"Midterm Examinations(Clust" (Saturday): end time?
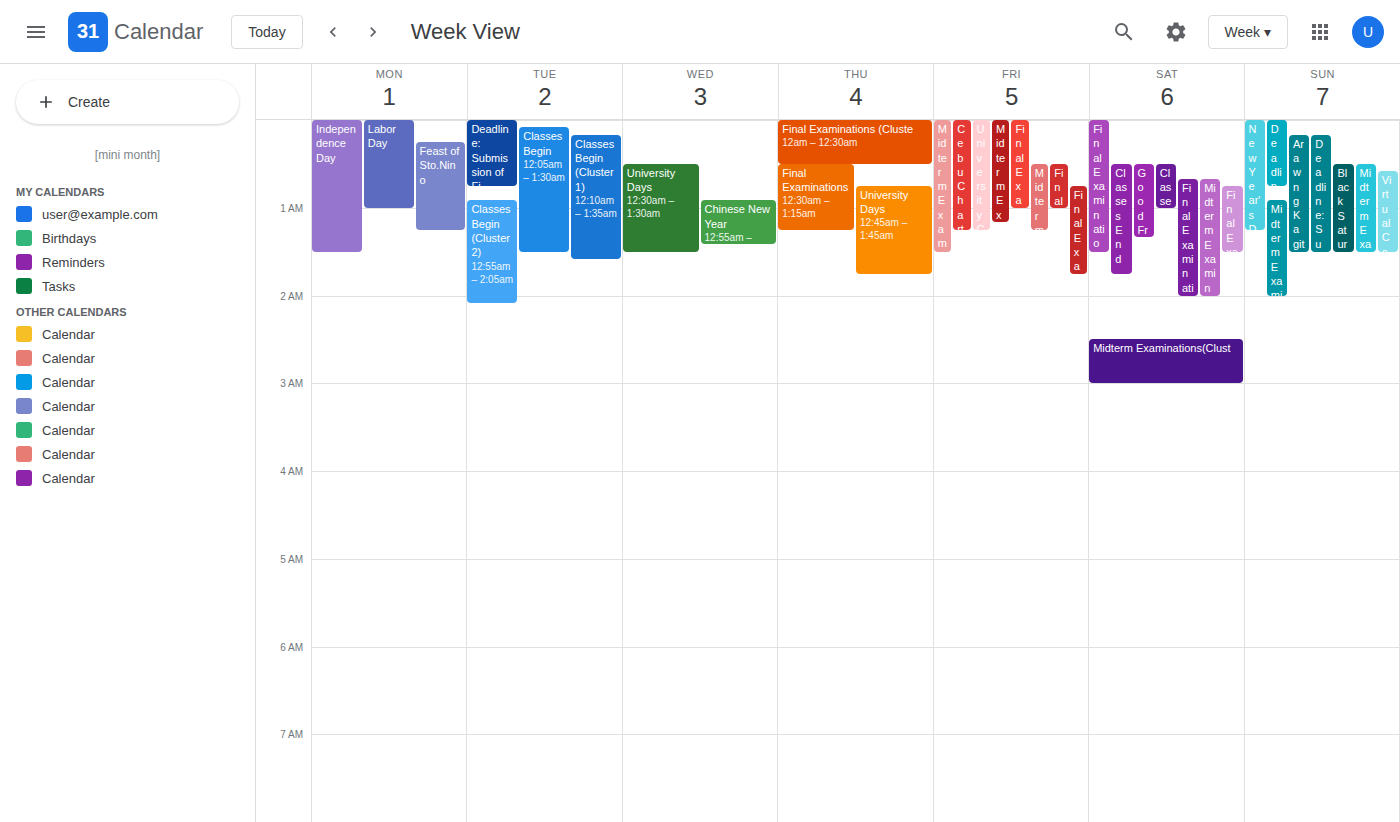
3:00 AM